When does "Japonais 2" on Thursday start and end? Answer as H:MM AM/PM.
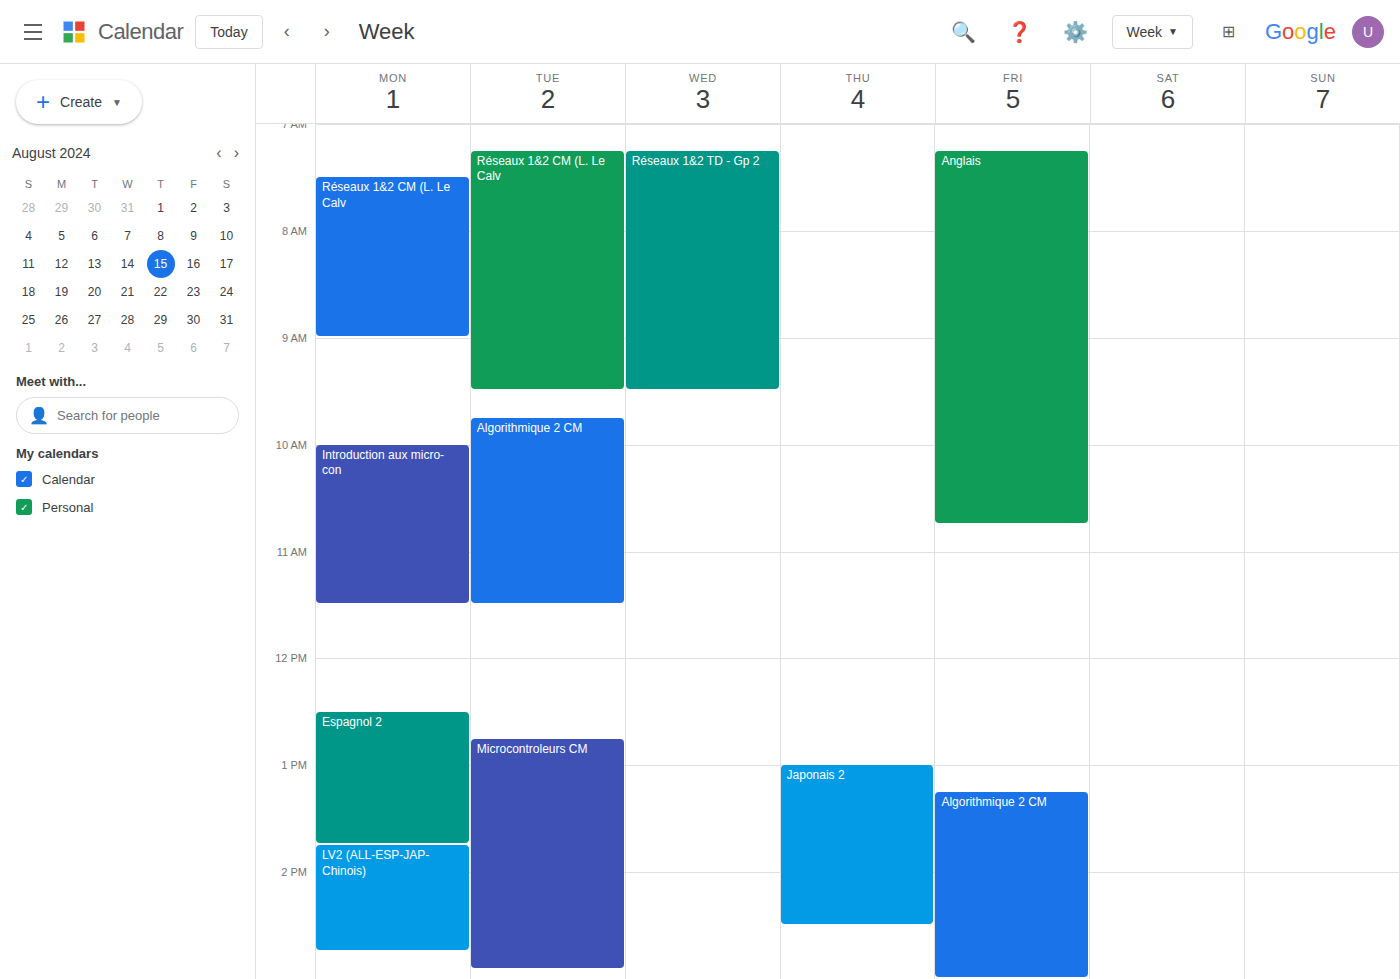
1:00 PM to 2:30 PM